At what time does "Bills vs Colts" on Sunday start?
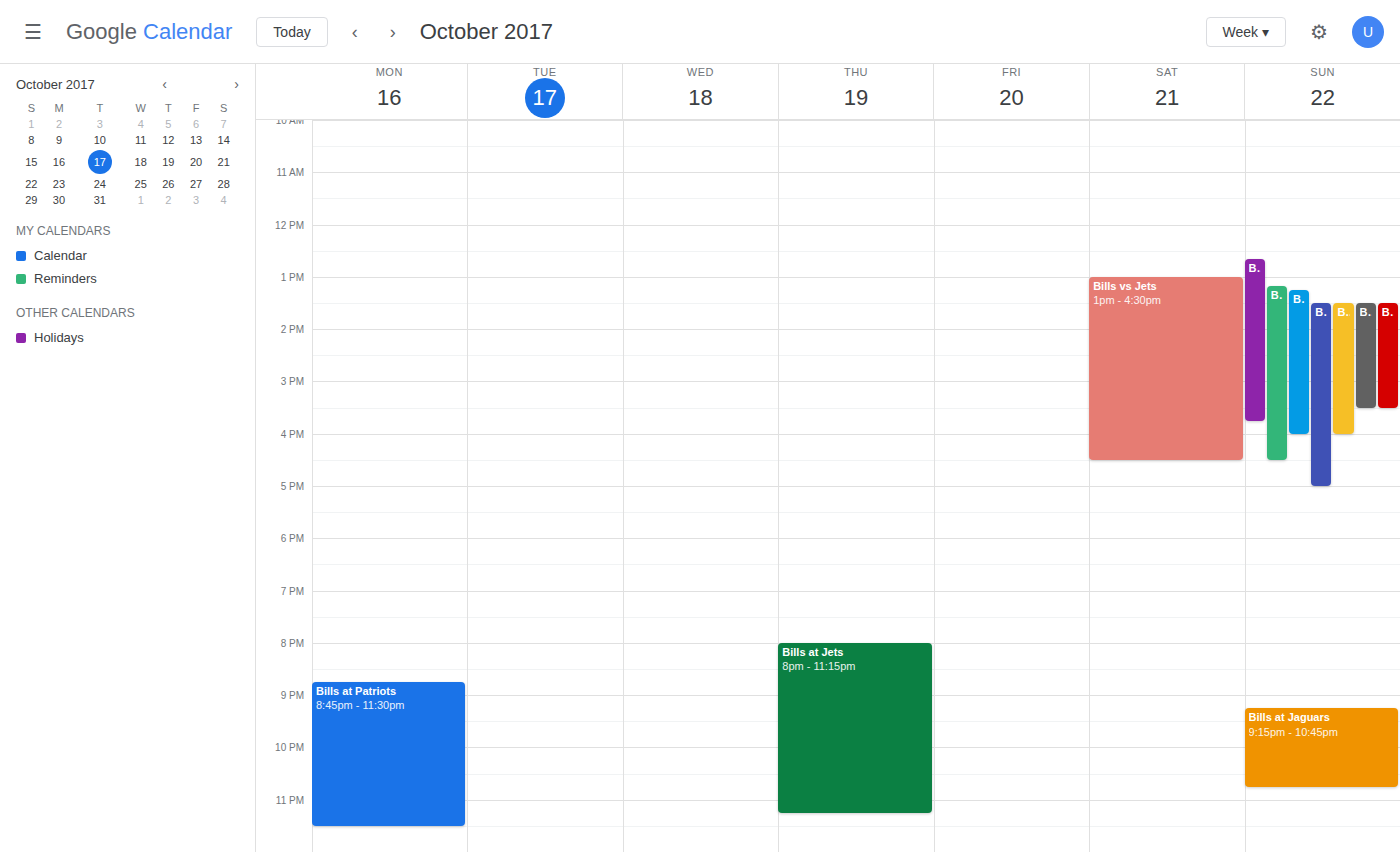
1:15 PM